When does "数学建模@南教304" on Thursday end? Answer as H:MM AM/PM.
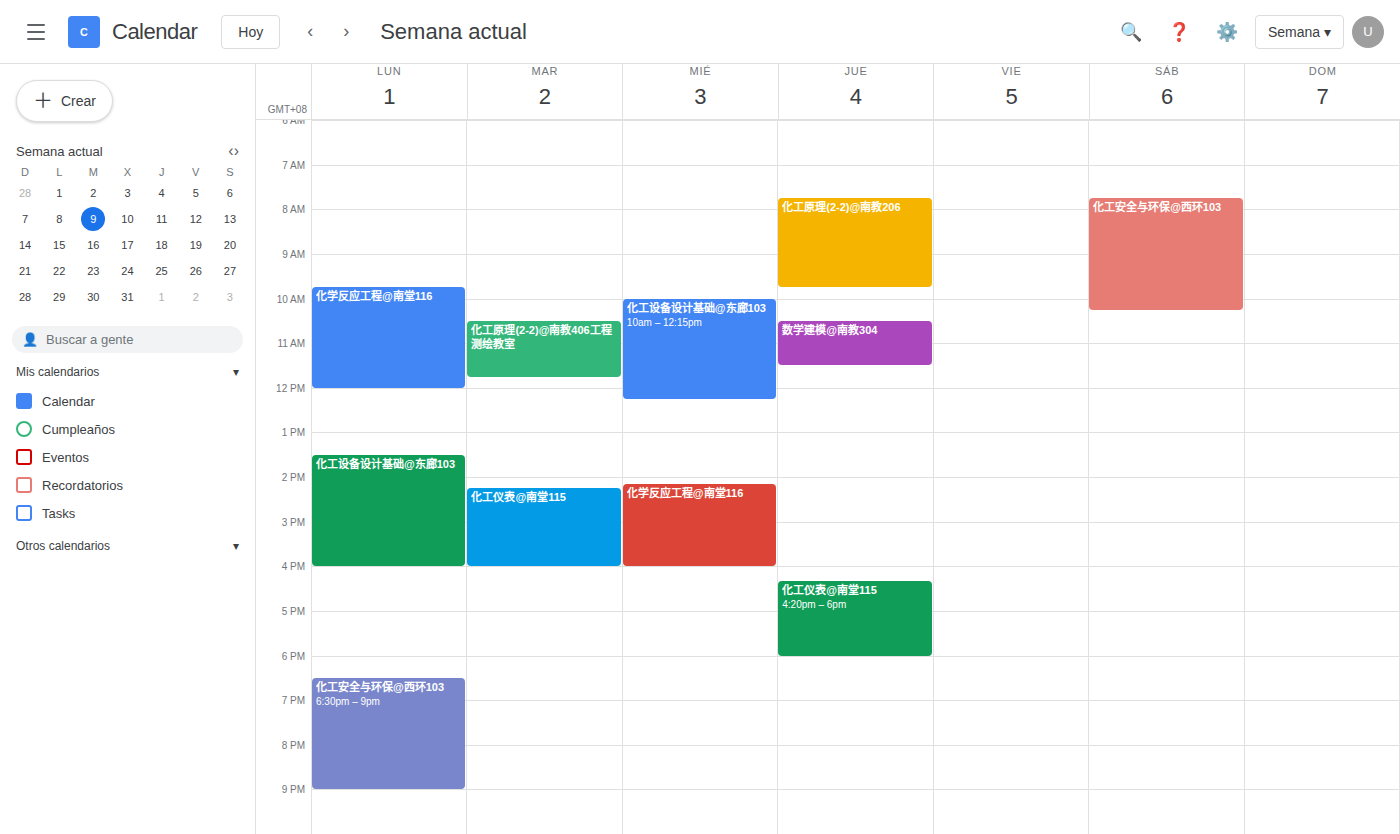
11:30 AM